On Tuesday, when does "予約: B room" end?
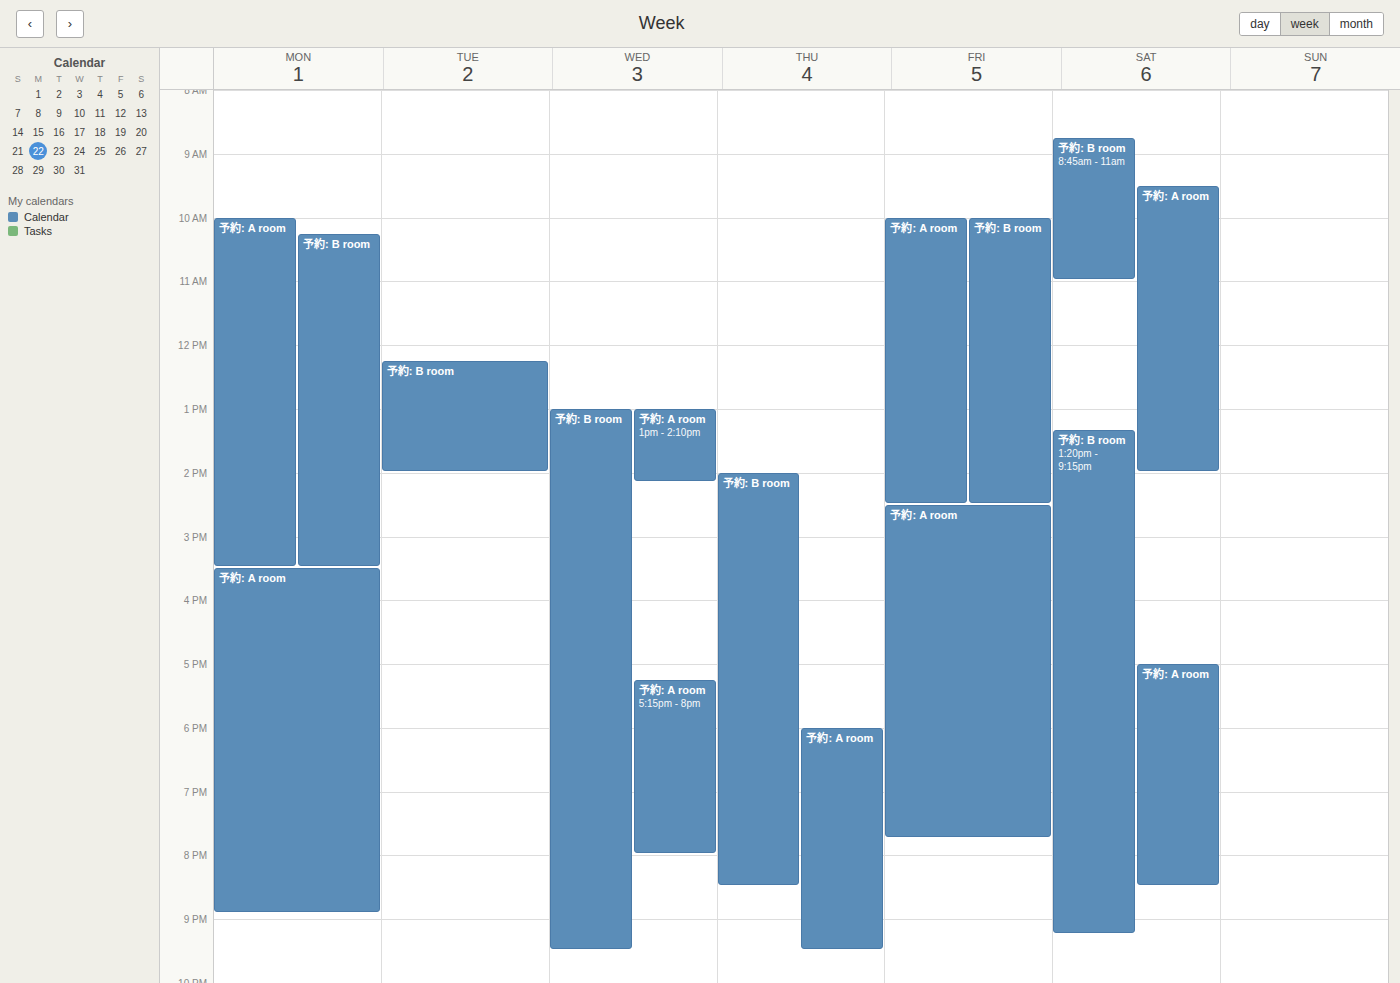
2:00 PM